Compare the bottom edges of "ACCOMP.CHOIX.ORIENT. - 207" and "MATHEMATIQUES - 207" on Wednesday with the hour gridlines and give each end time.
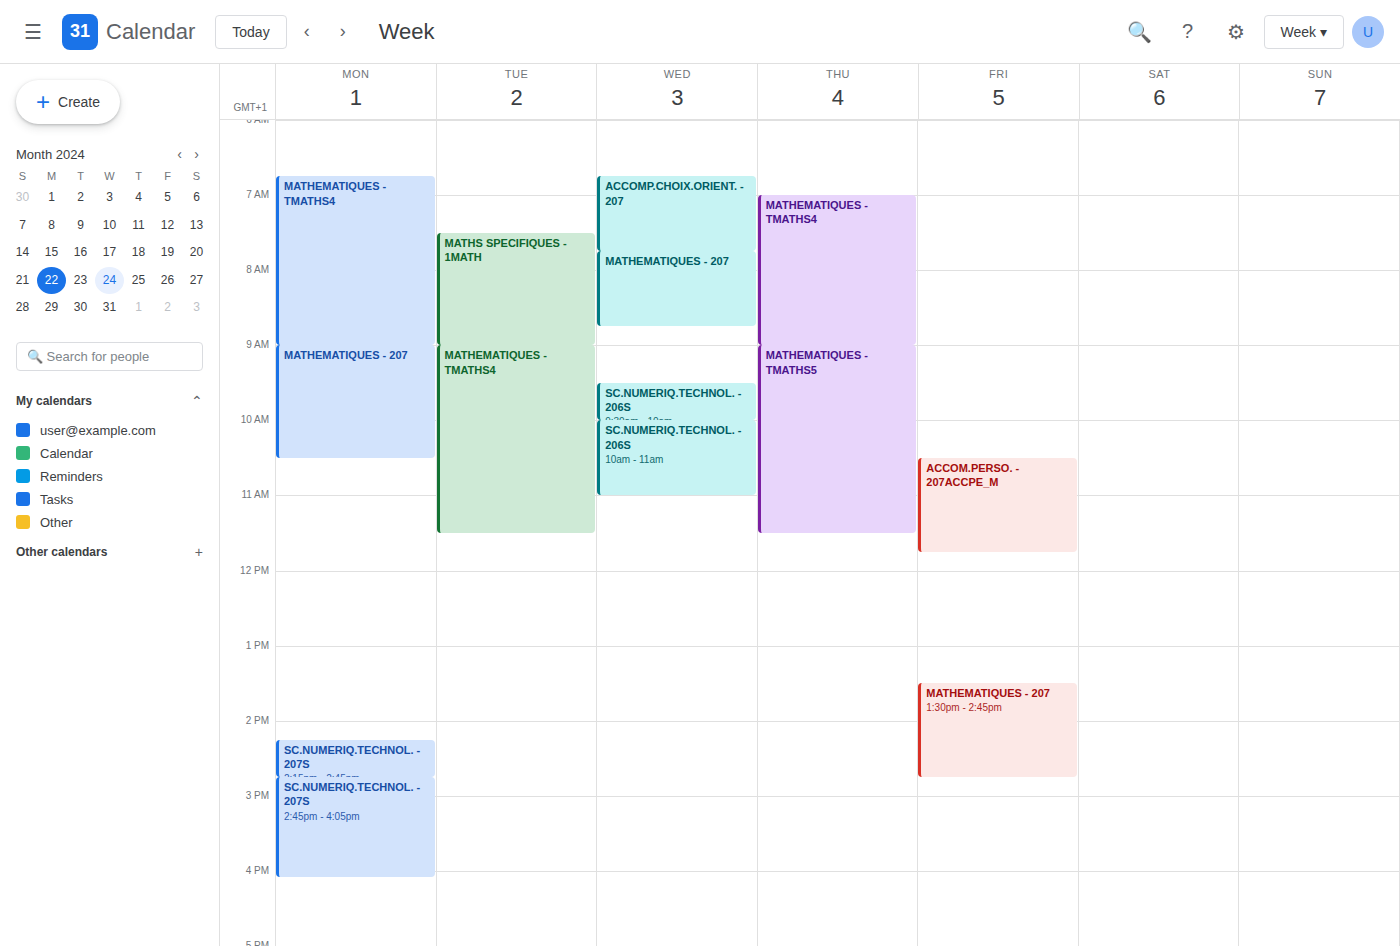
"ACCOMP.CHOIX.ORIENT. - 207": 7:45 AM, neither: three quarters of the way from the 7 AM line to the 8 AM line. "MATHEMATIQUES - 207": 8:45 AM, neither: three quarters of the way from the 8 AM line to the 9 AM line.